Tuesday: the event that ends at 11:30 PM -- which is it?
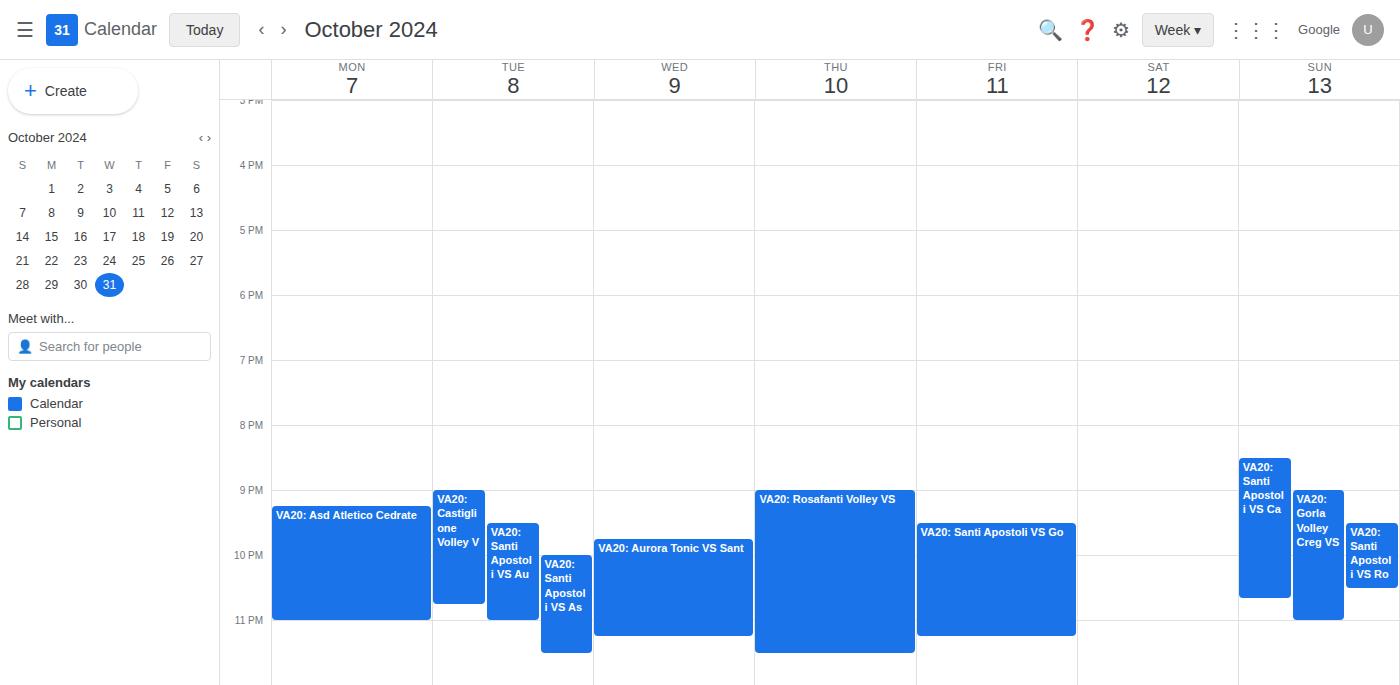
"VA20: Santi Apostoli VS As"